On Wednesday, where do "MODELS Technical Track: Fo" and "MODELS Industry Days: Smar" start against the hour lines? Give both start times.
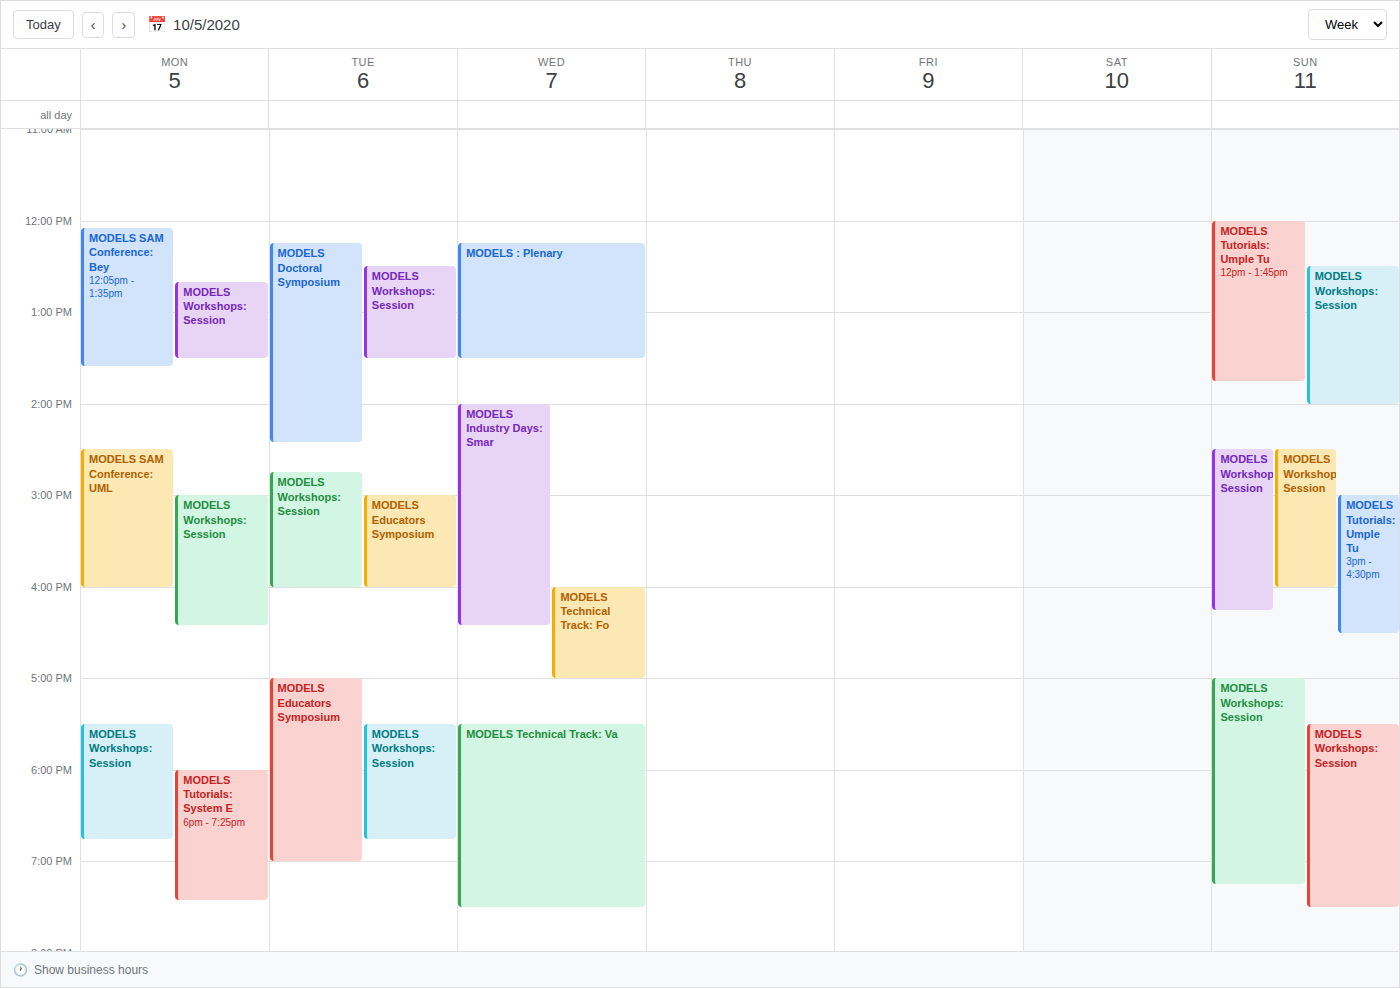
"MODELS Technical Track: Fo": 4:00 PM, exactly on the 4 PM line. "MODELS Industry Days: Smar": 2:00 PM, exactly on the 2 PM line.